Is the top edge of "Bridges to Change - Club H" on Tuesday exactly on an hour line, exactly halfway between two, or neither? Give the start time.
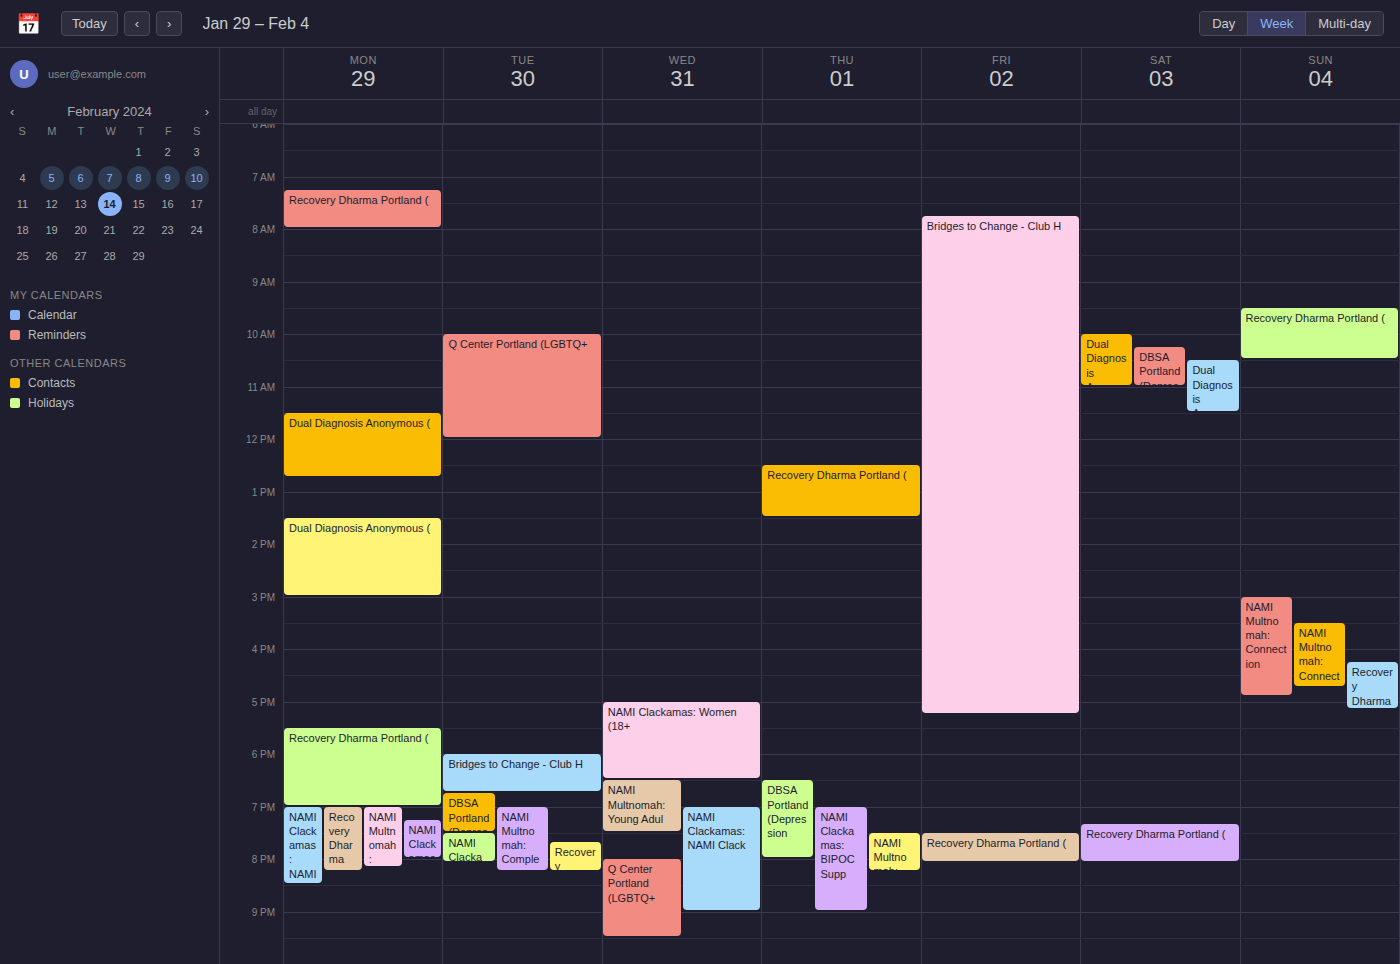
6:00 PM -- exactly on the 6 PM line.